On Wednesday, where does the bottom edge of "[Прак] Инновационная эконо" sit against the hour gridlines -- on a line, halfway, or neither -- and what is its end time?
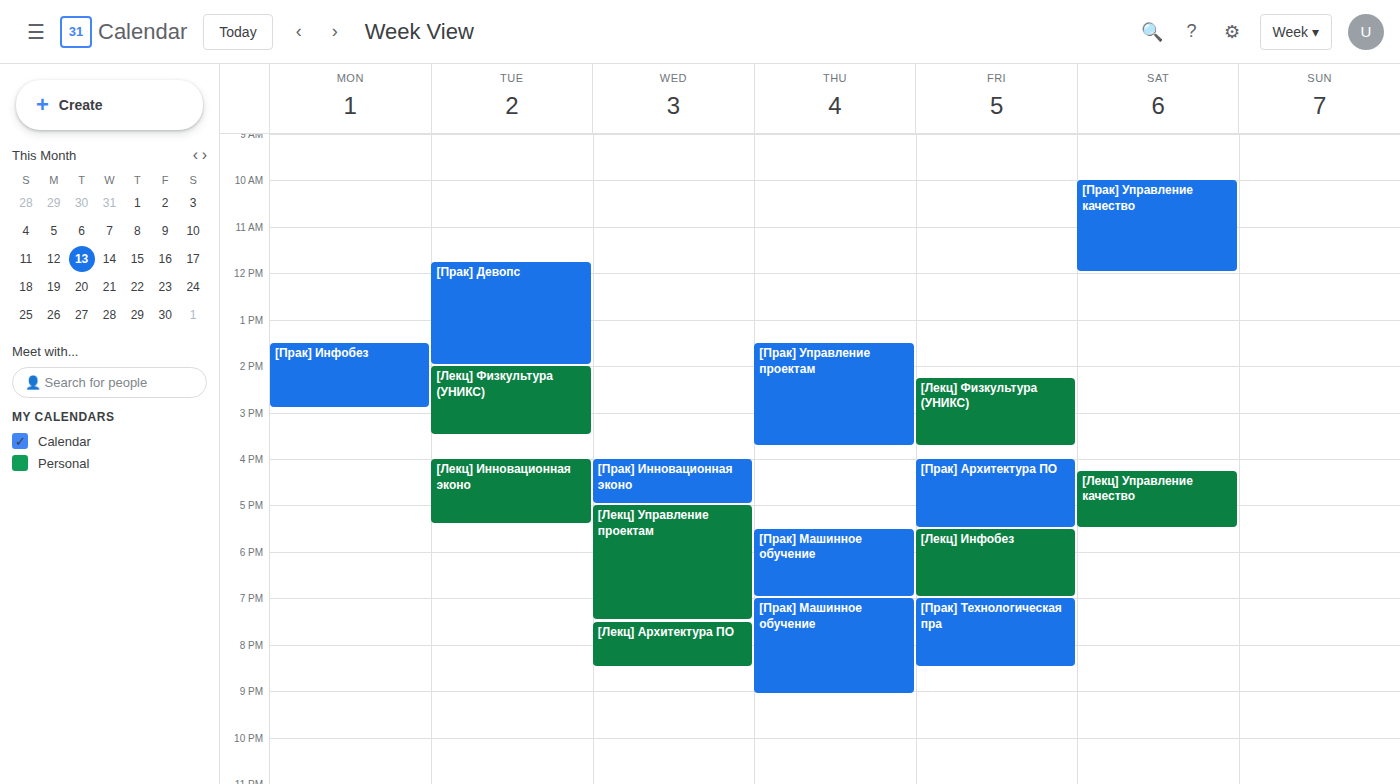
5:00 PM -- exactly on the 5 PM line.